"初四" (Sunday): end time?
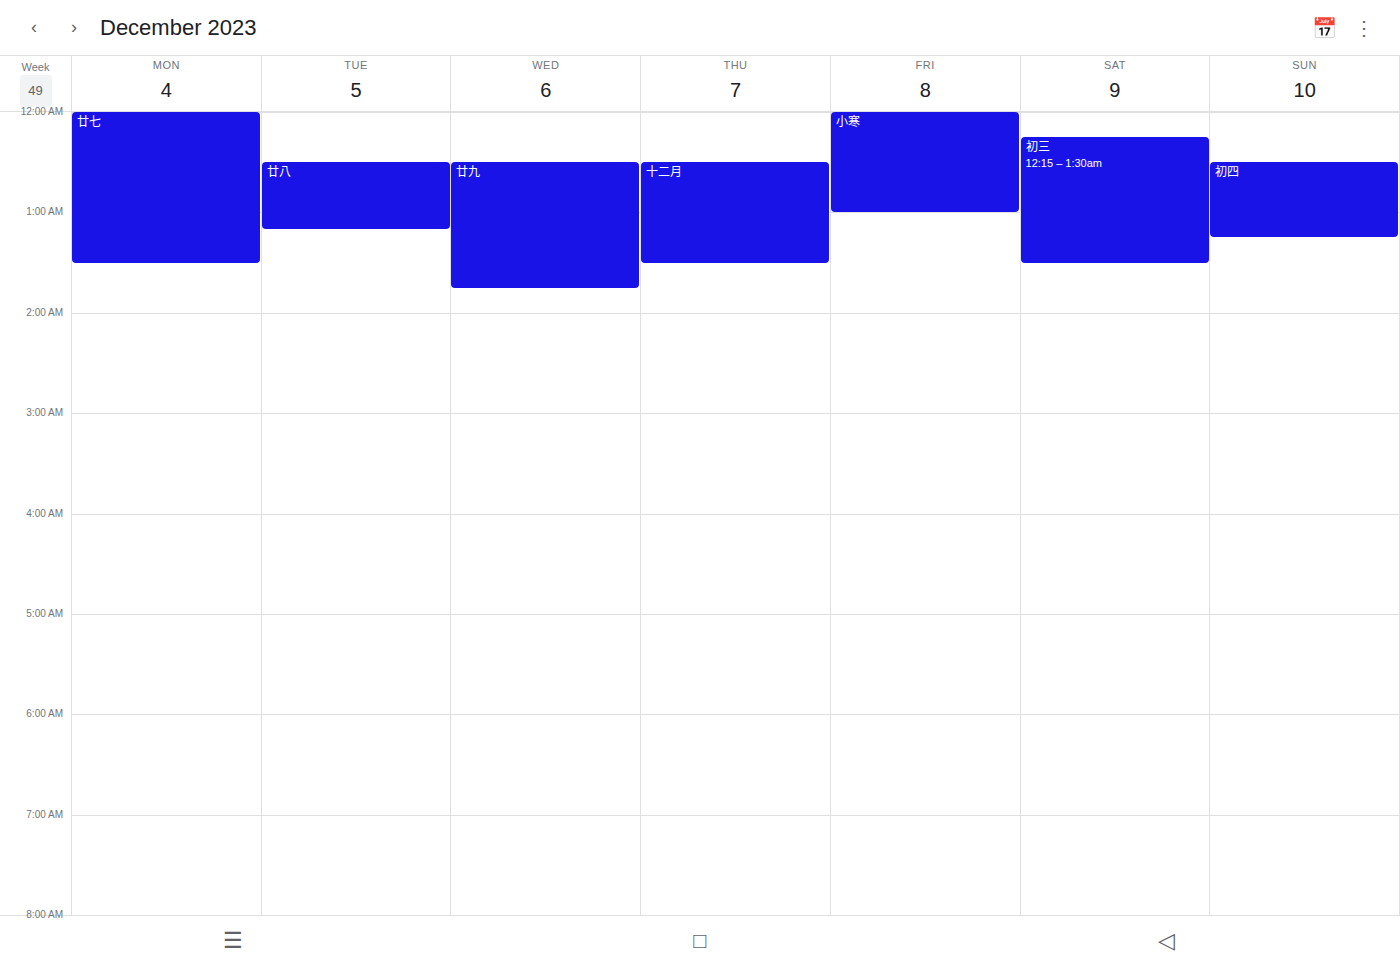
1:15 AM